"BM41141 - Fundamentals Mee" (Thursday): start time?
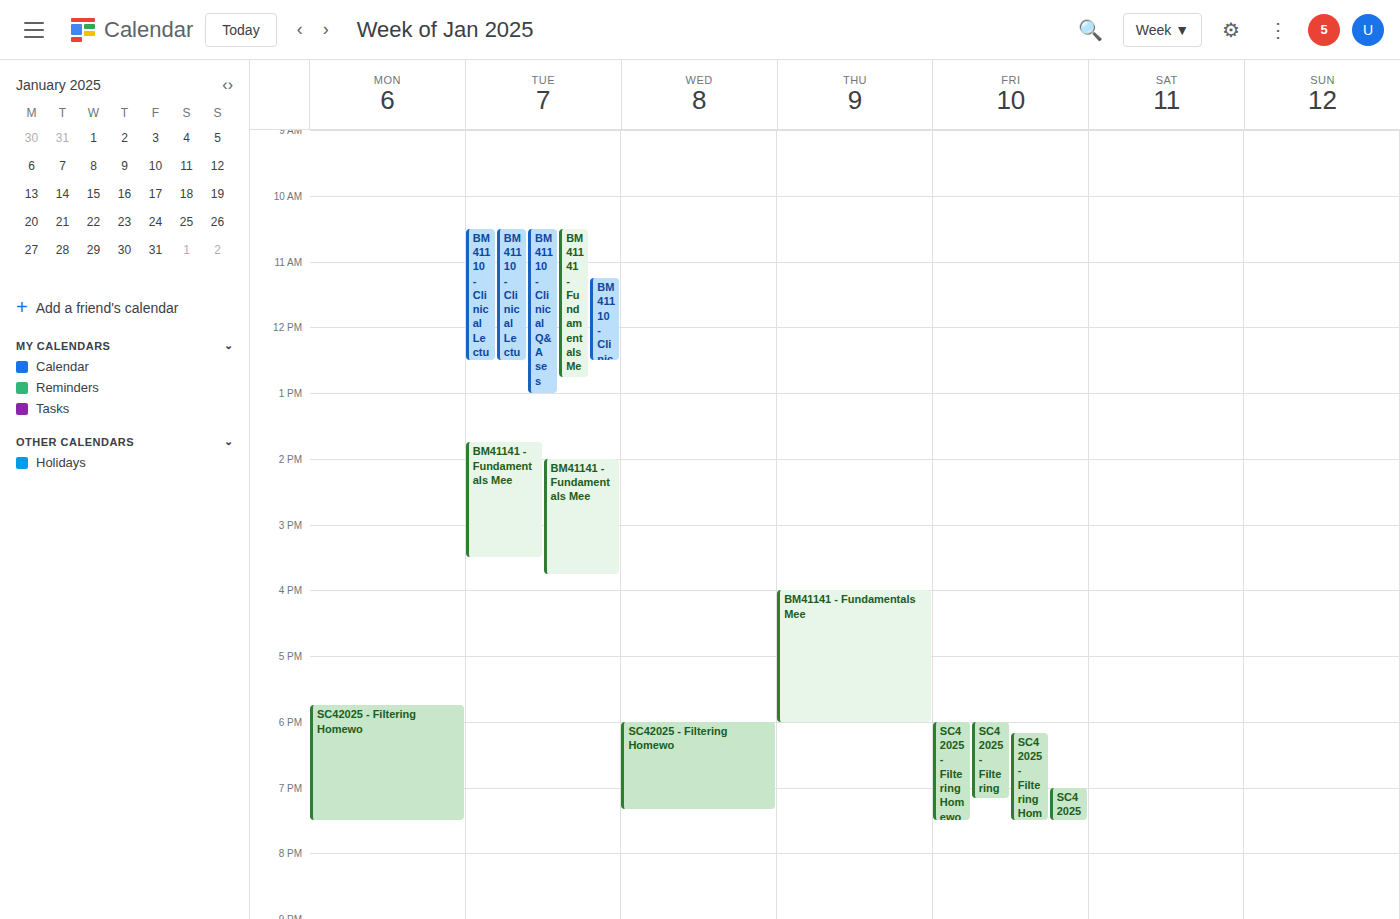
16:00